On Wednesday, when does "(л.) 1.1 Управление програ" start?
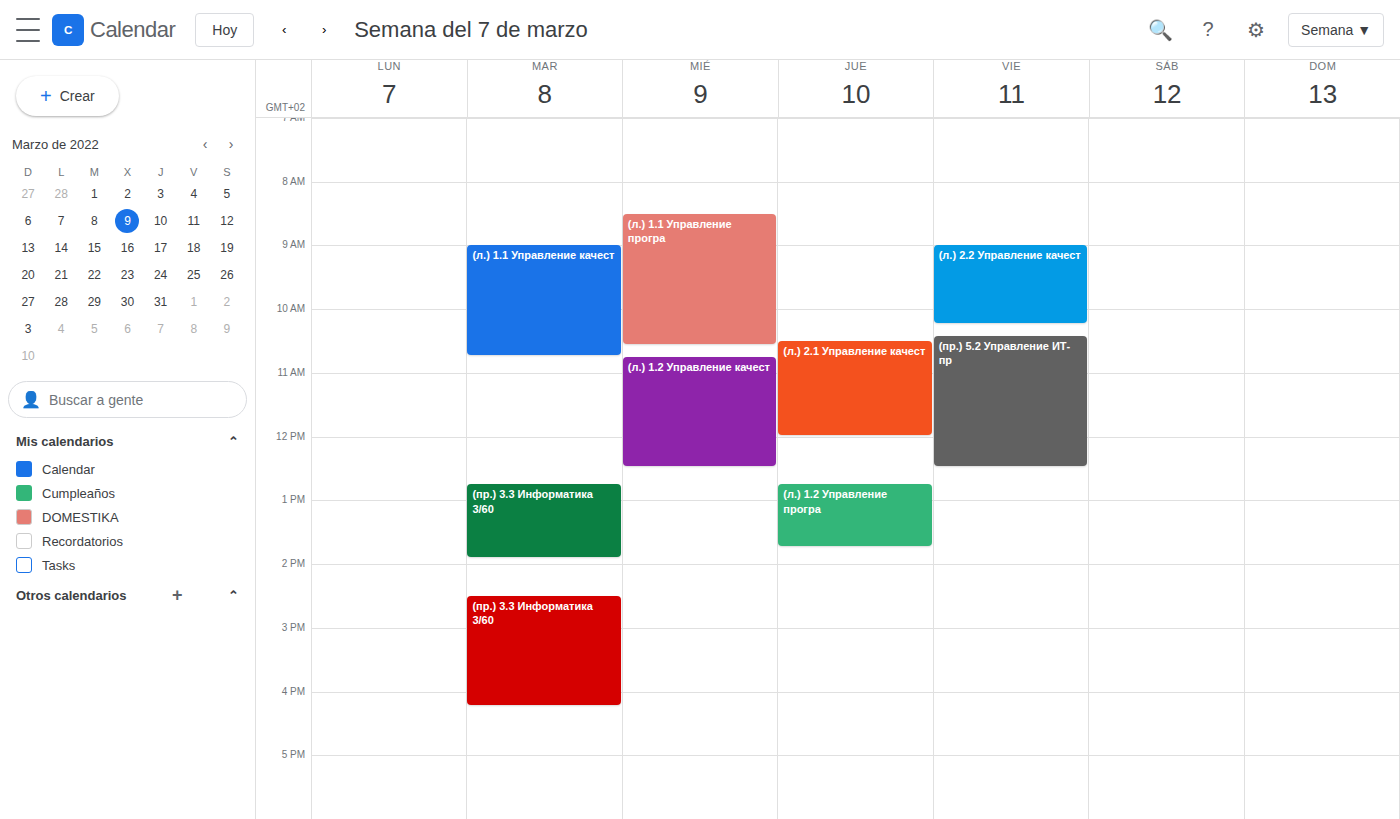
8:30 AM